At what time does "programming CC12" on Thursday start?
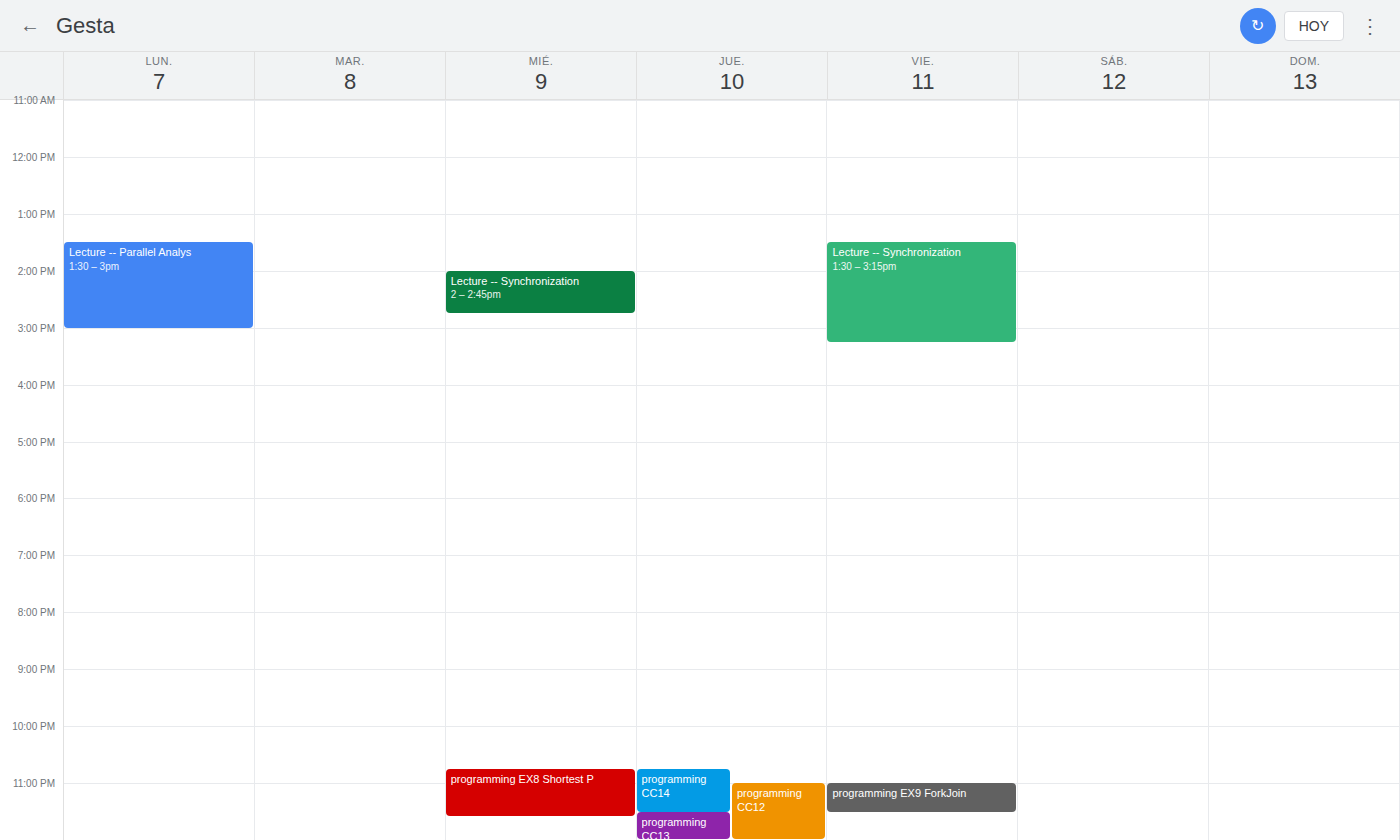
11:00 PM